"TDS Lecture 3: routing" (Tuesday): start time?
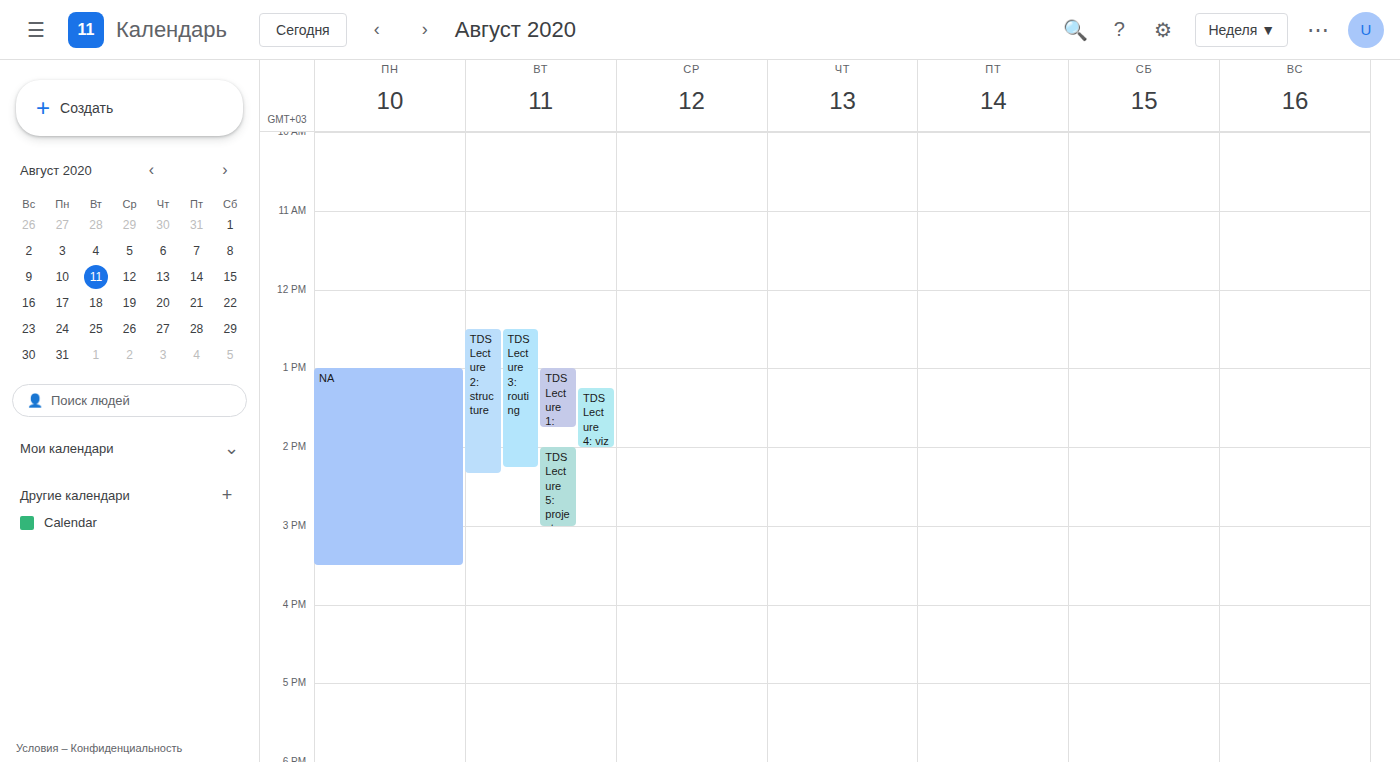
12:30 PM